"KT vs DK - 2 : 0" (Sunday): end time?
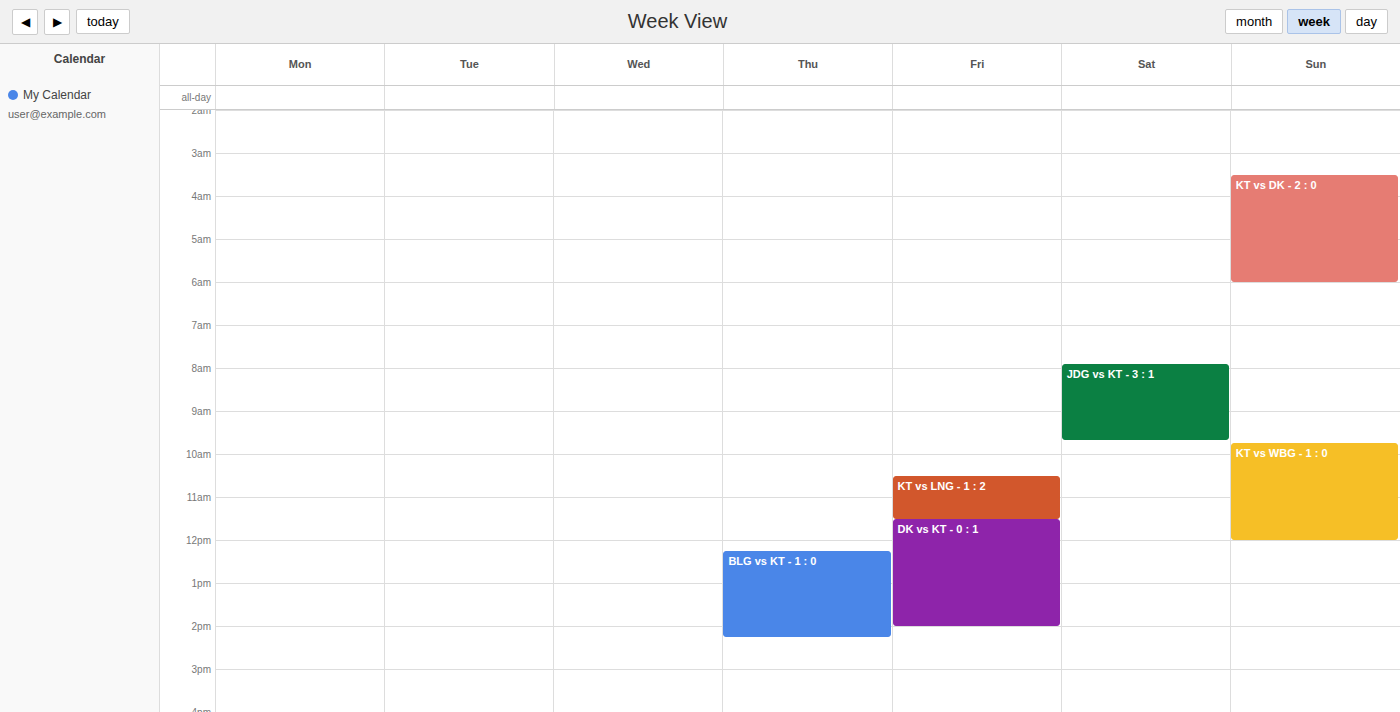
6:00 AM